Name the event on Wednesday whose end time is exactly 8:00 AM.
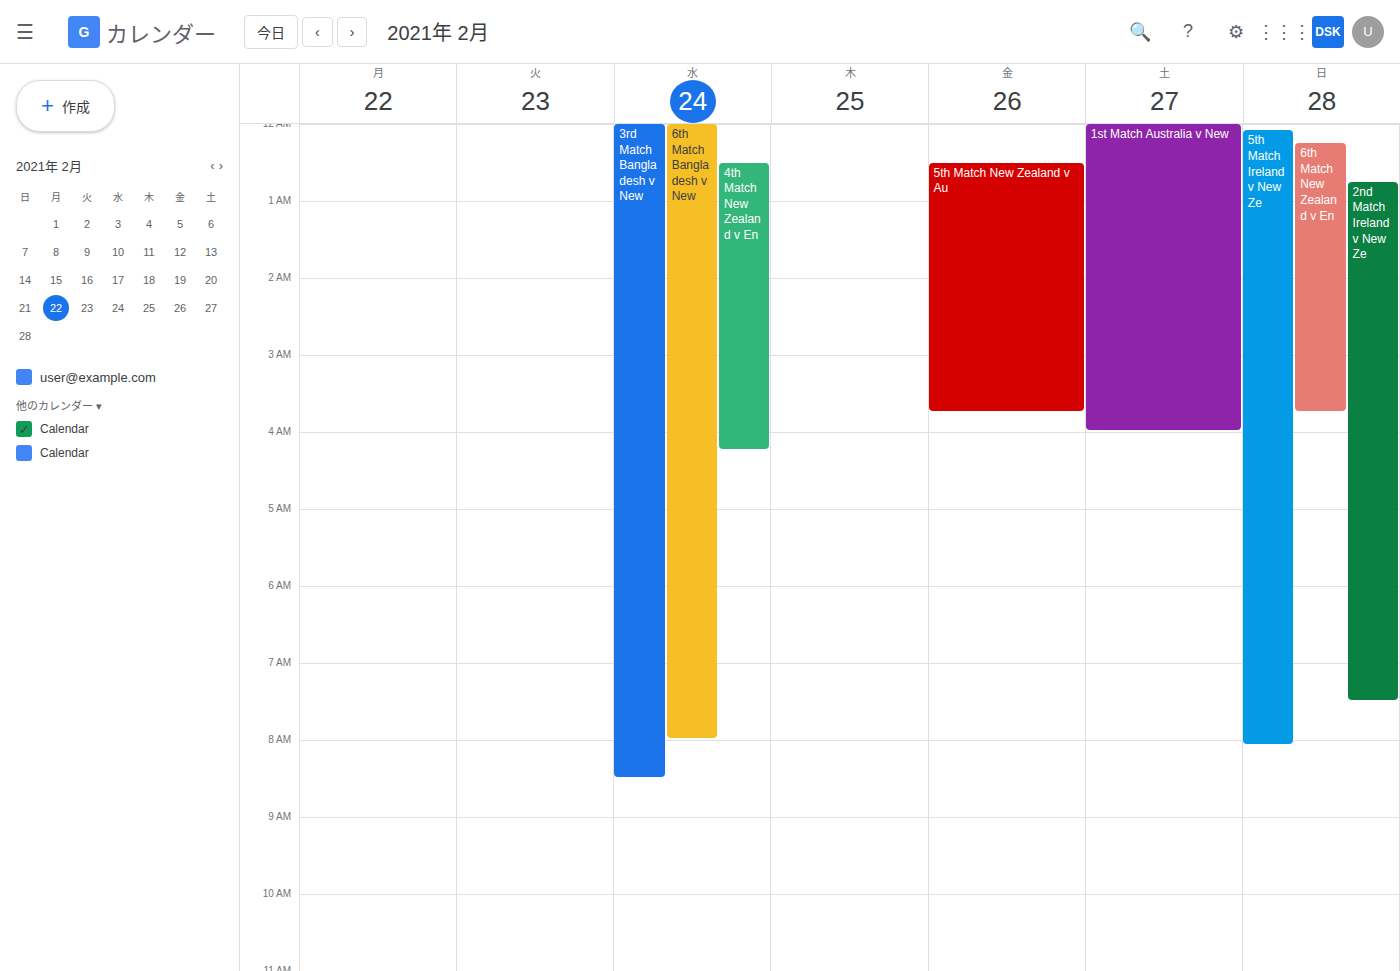
"6th Match Bangladesh v New"